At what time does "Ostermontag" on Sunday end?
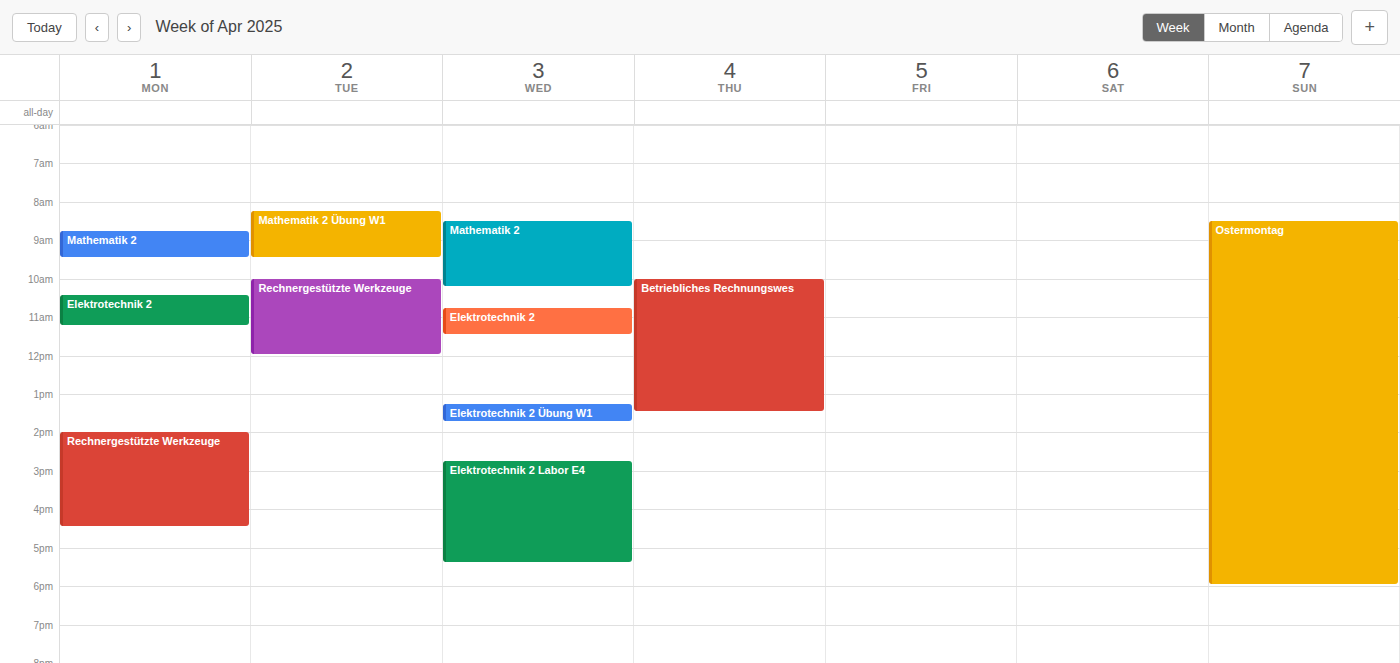
6:00 PM